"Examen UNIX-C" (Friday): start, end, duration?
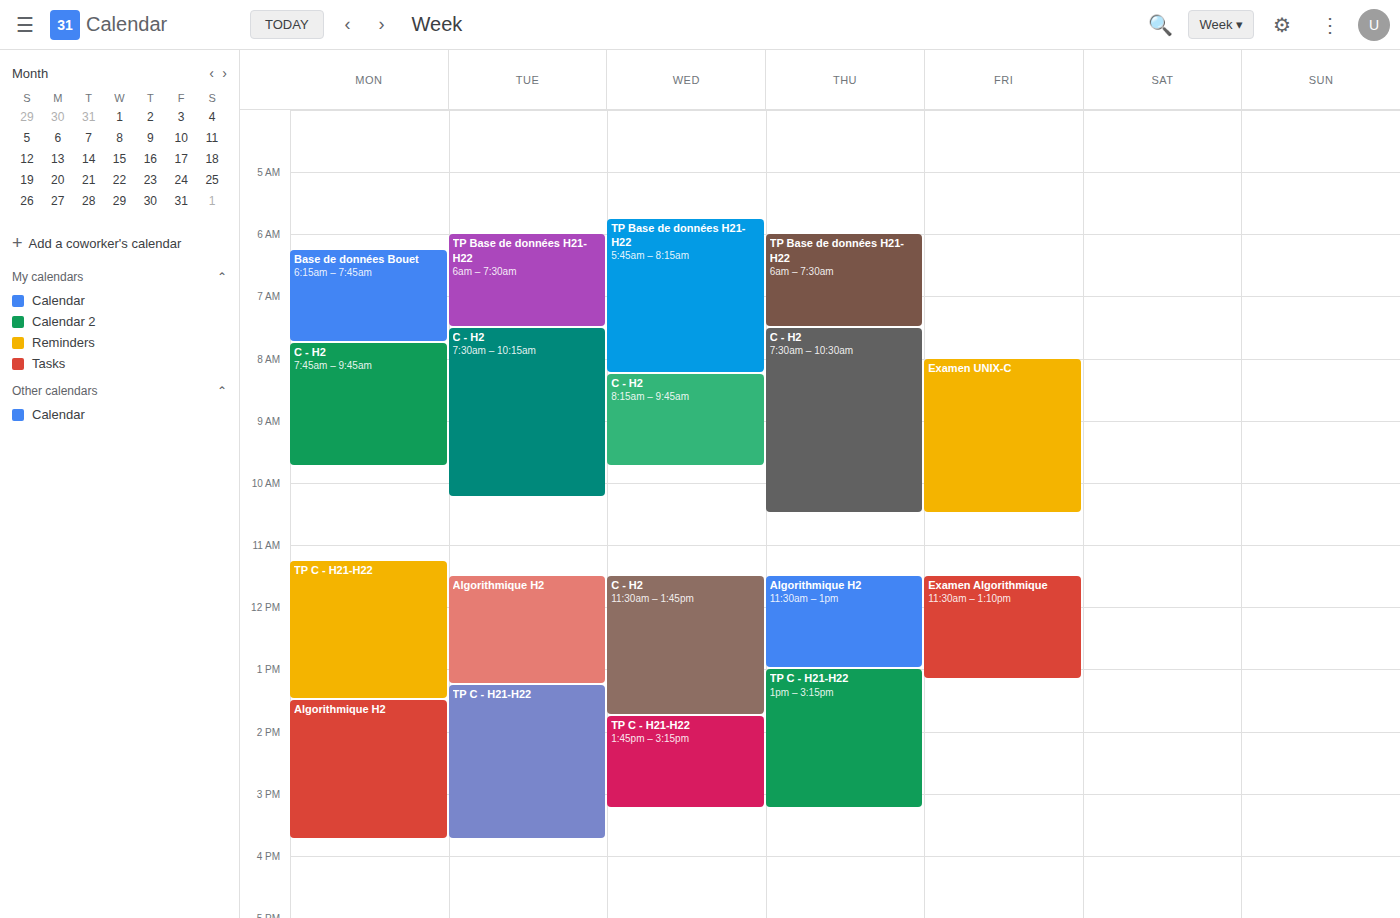
8:00 AM to 10:30 AM, 2 hours 30 minutes